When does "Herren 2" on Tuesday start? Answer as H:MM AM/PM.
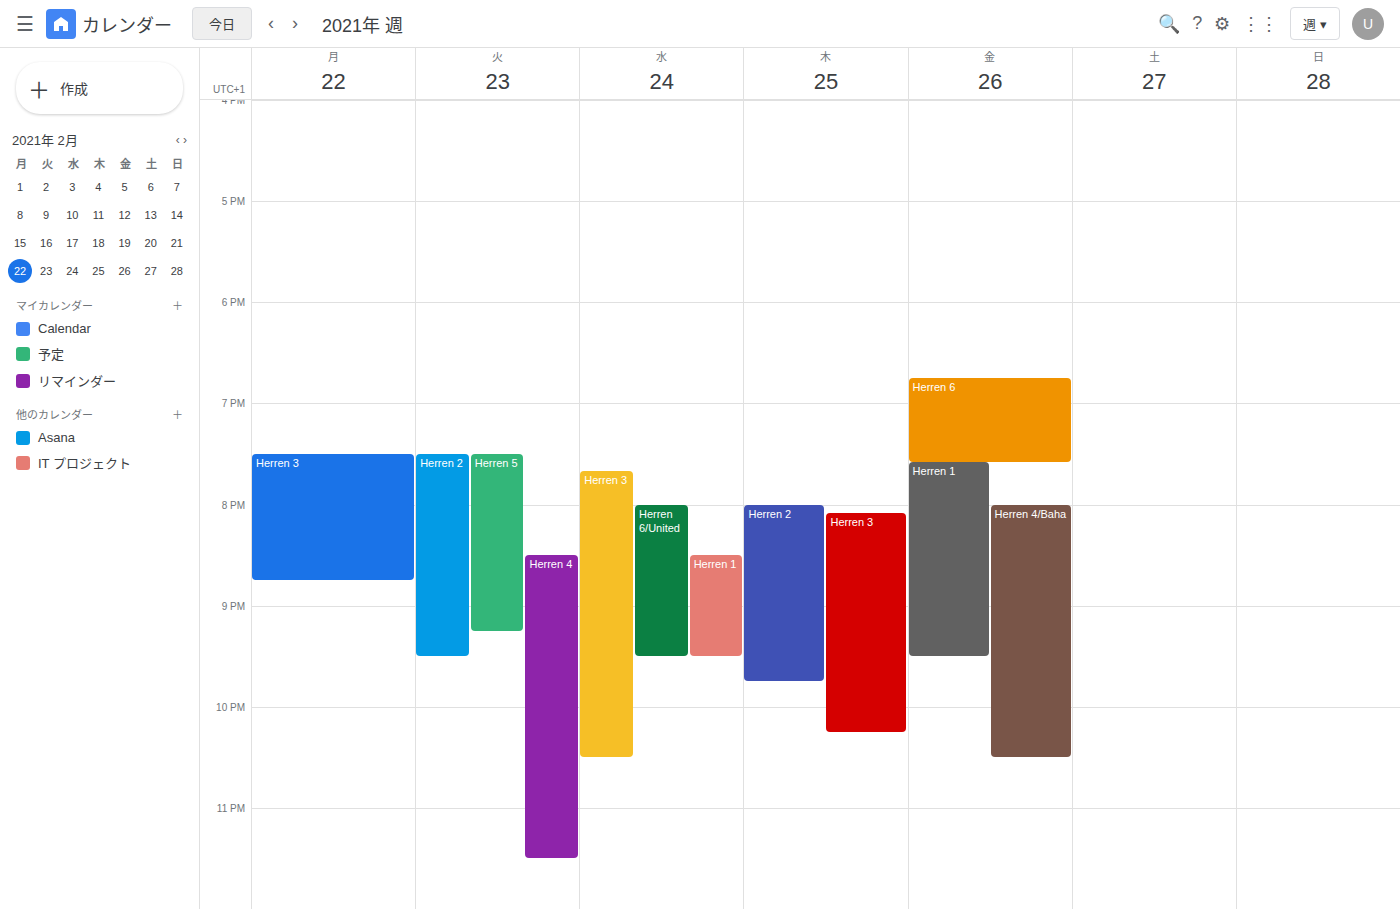
7:30 PM